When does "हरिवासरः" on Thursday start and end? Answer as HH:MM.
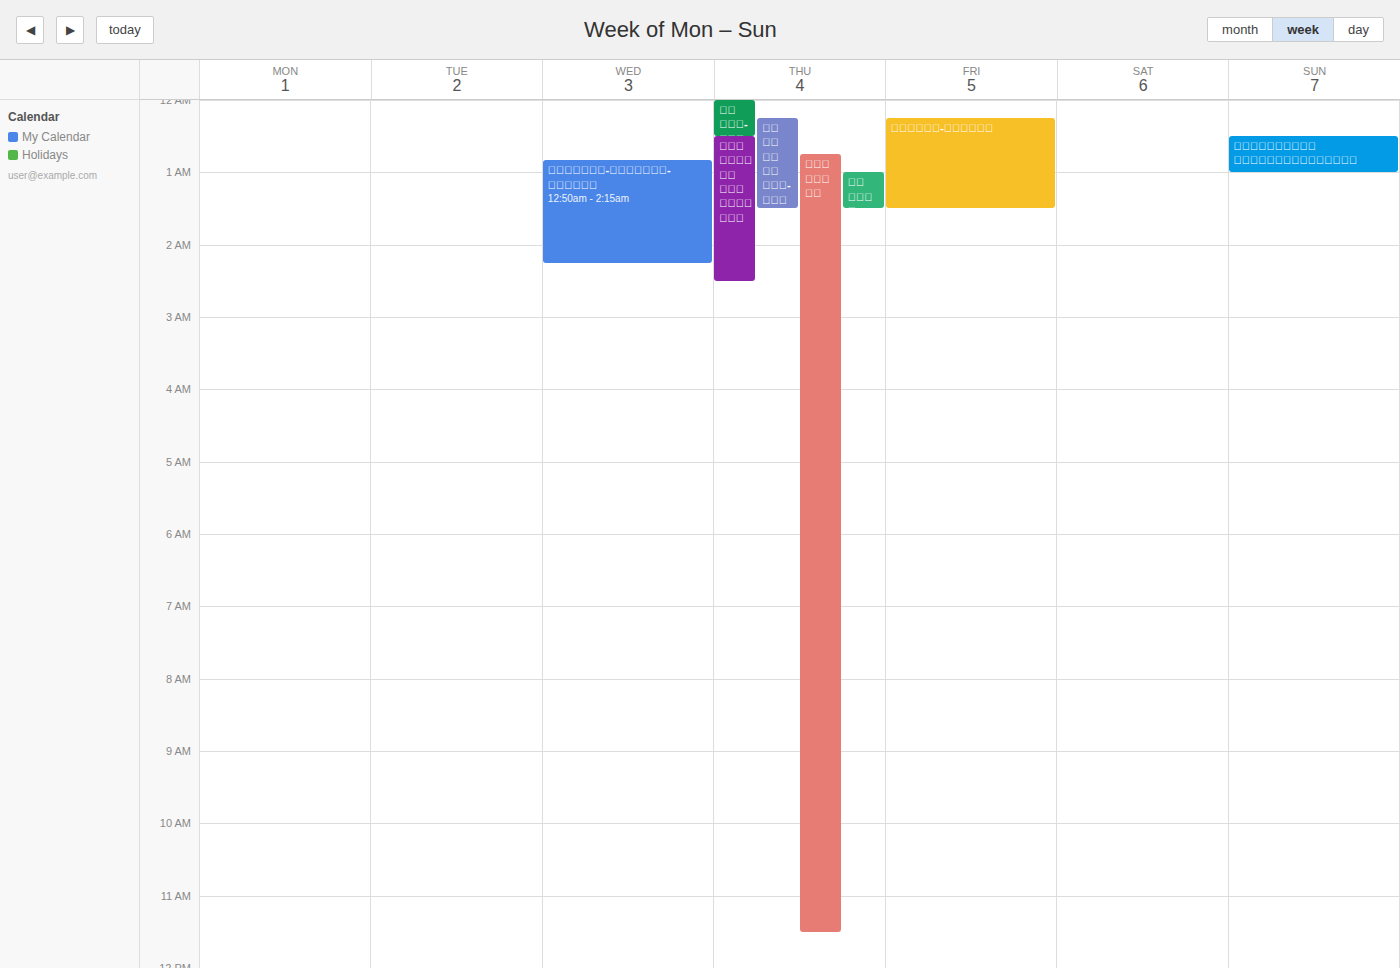
00:45 to 11:30